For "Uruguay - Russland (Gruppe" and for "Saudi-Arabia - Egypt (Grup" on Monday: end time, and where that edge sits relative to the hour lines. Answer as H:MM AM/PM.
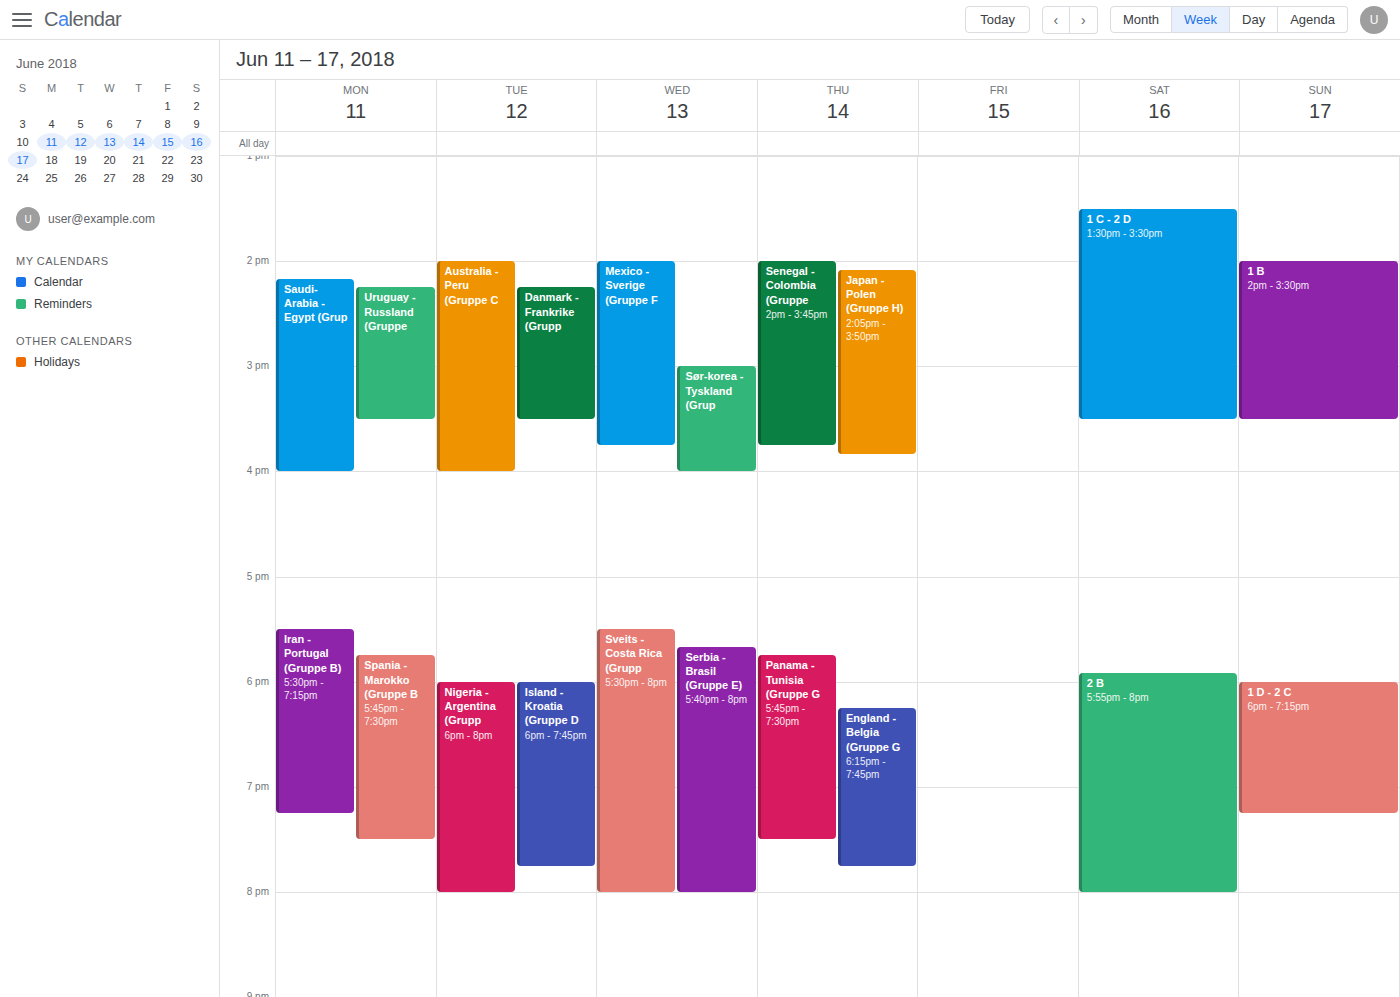
"Uruguay - Russland (Gruppe": 3:30 PM, halfway between the 3 PM and 4 PM lines. "Saudi-Arabia - Egypt (Grup": 4:00 PM, exactly on the 4 PM line.